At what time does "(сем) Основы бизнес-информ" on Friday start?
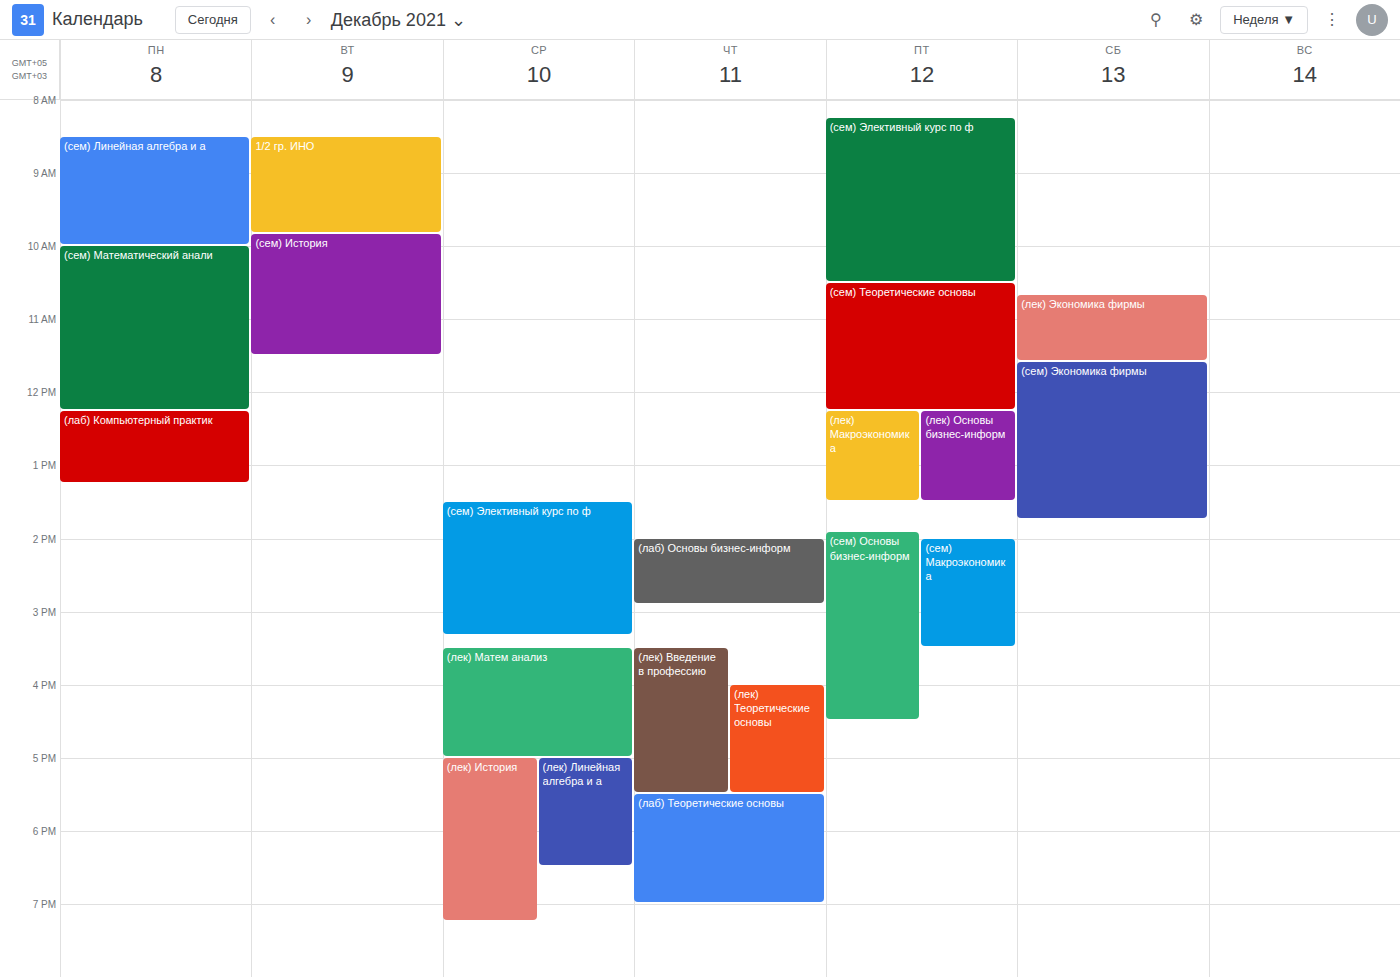
1:55 PM